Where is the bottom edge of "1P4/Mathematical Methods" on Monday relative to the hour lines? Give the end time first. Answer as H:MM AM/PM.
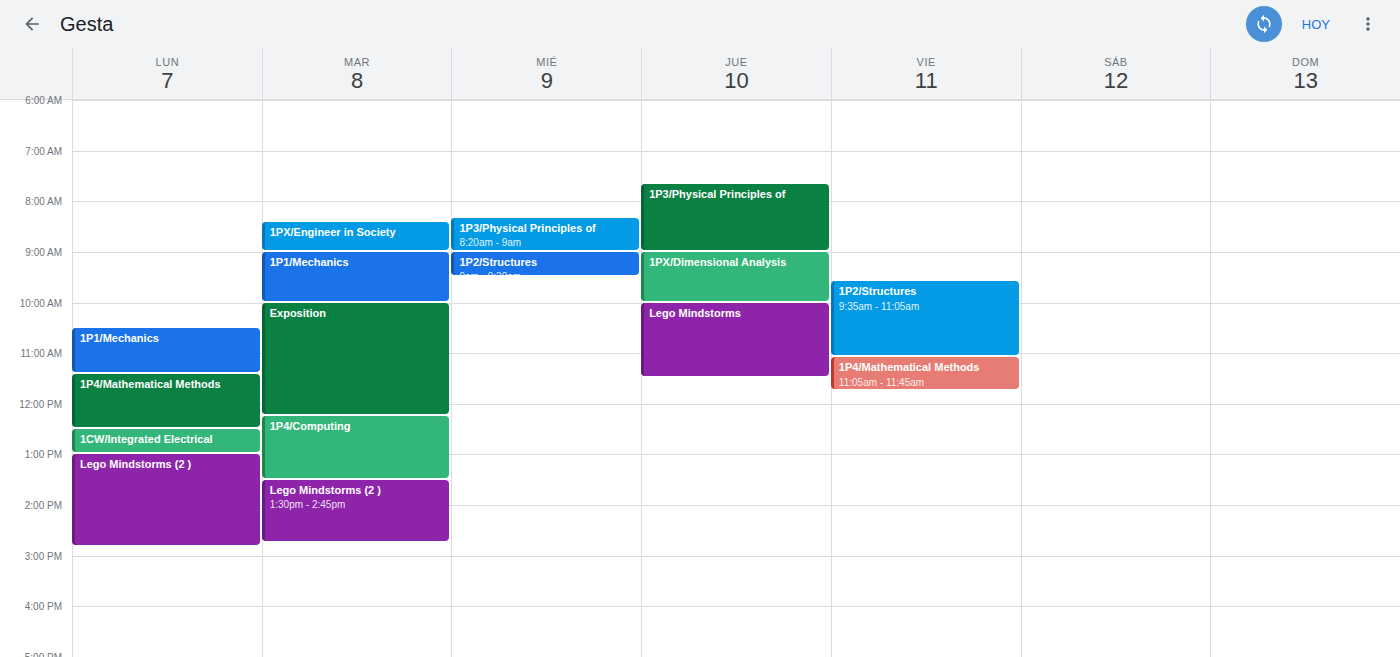
12:30 PM -- halfway between the 12 PM and 1 PM lines.